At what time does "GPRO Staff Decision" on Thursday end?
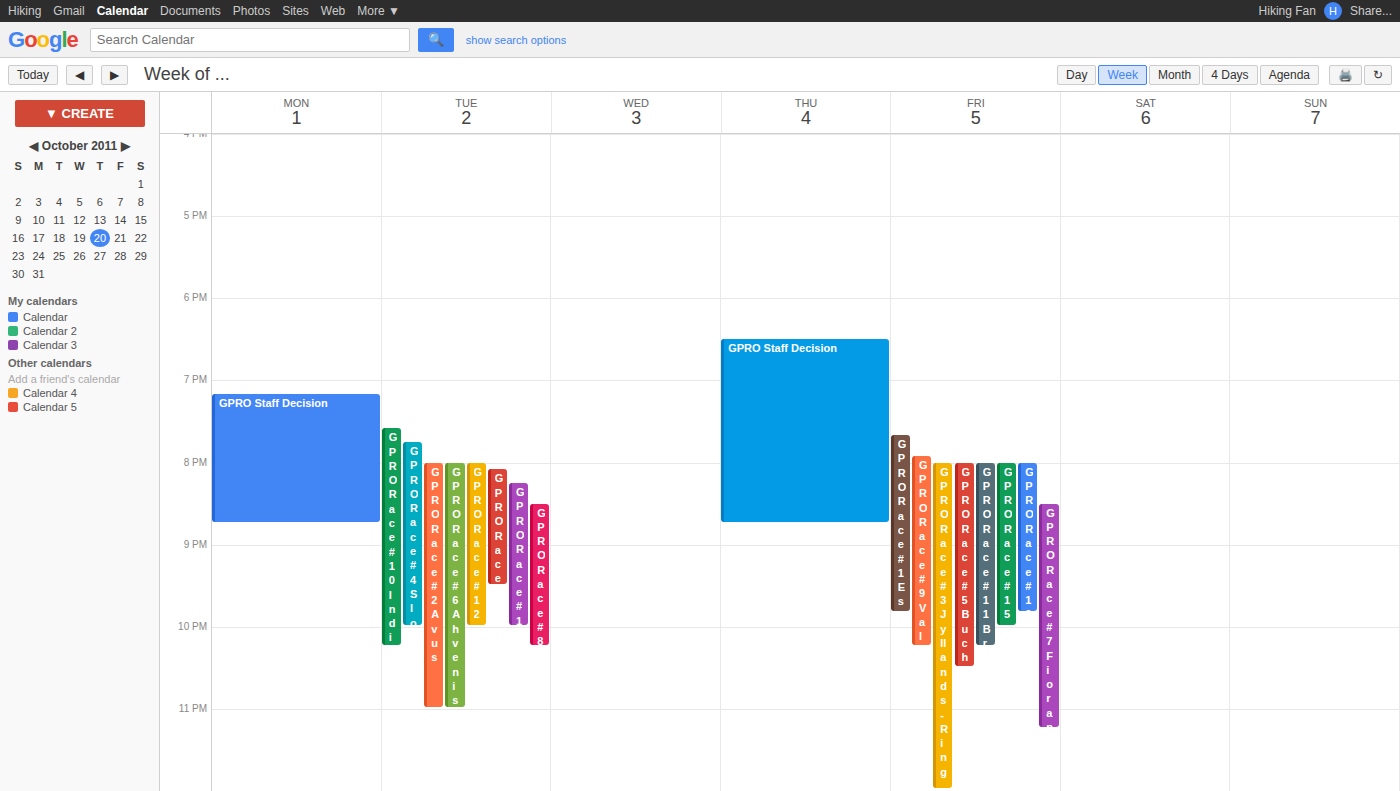
8:45 PM